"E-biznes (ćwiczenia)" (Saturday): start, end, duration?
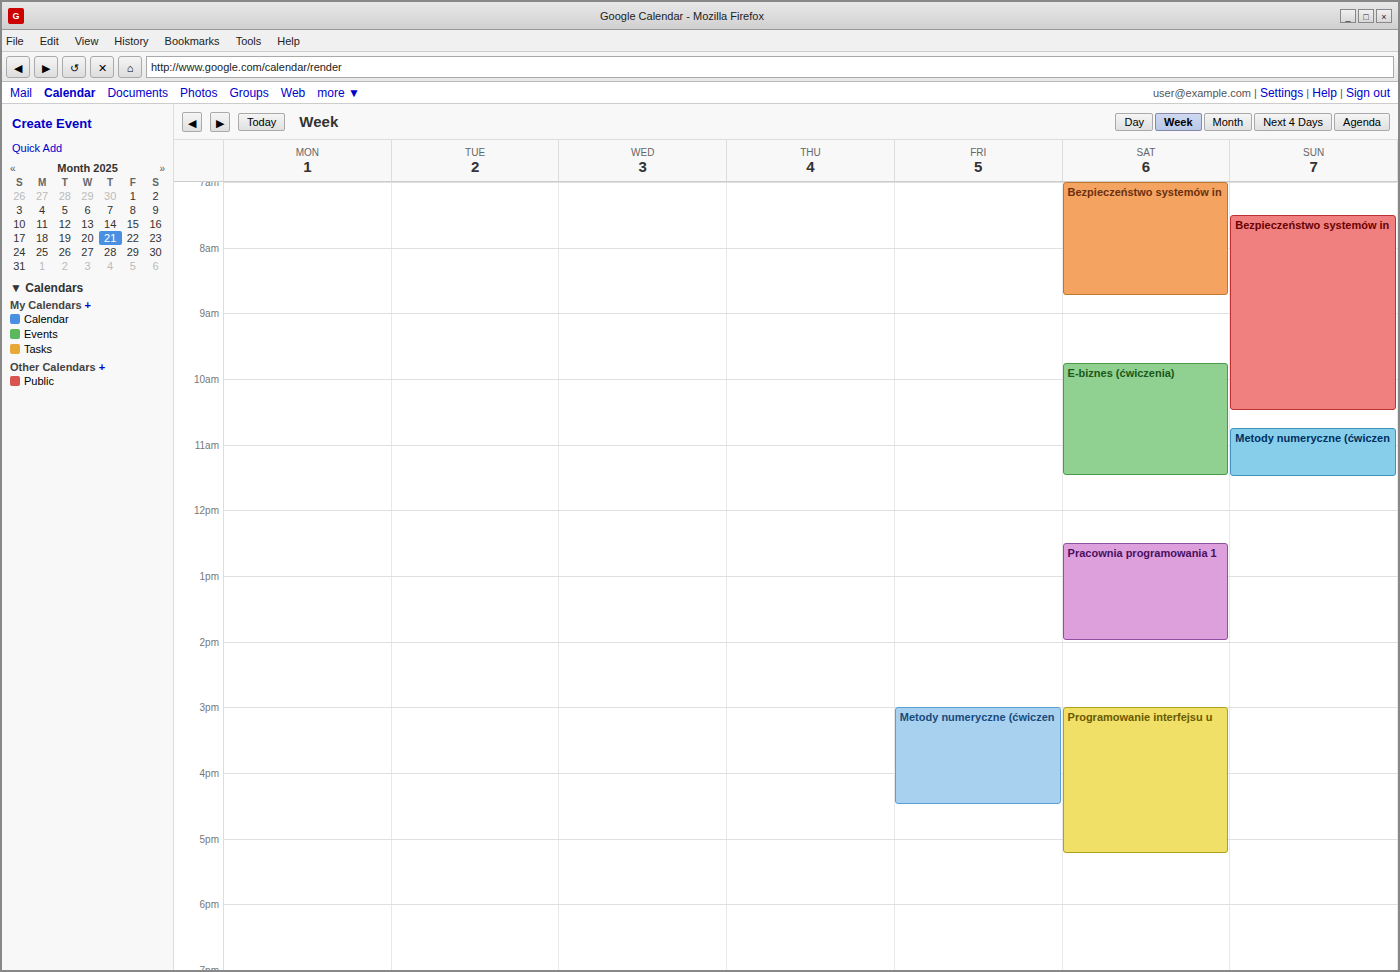
9:45 AM to 11:30 AM, 1 hour 45 minutes